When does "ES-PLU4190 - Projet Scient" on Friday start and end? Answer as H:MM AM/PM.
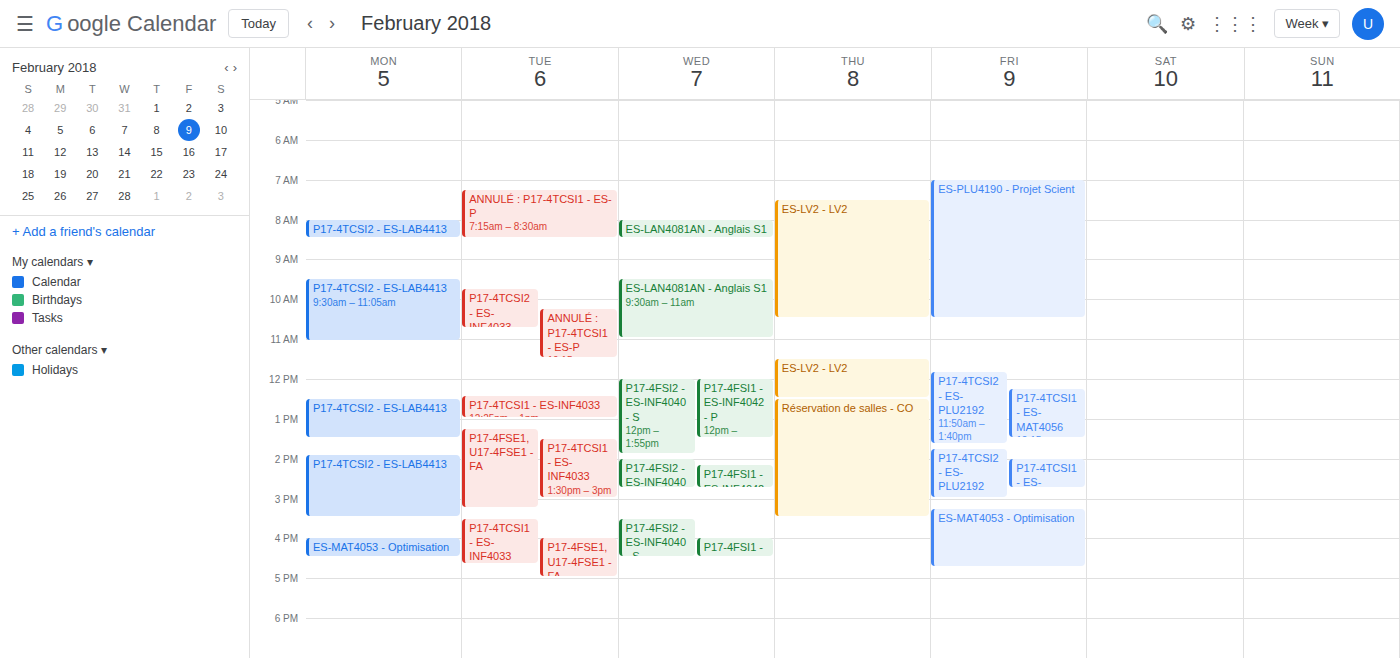
7:00 AM to 10:30 AM